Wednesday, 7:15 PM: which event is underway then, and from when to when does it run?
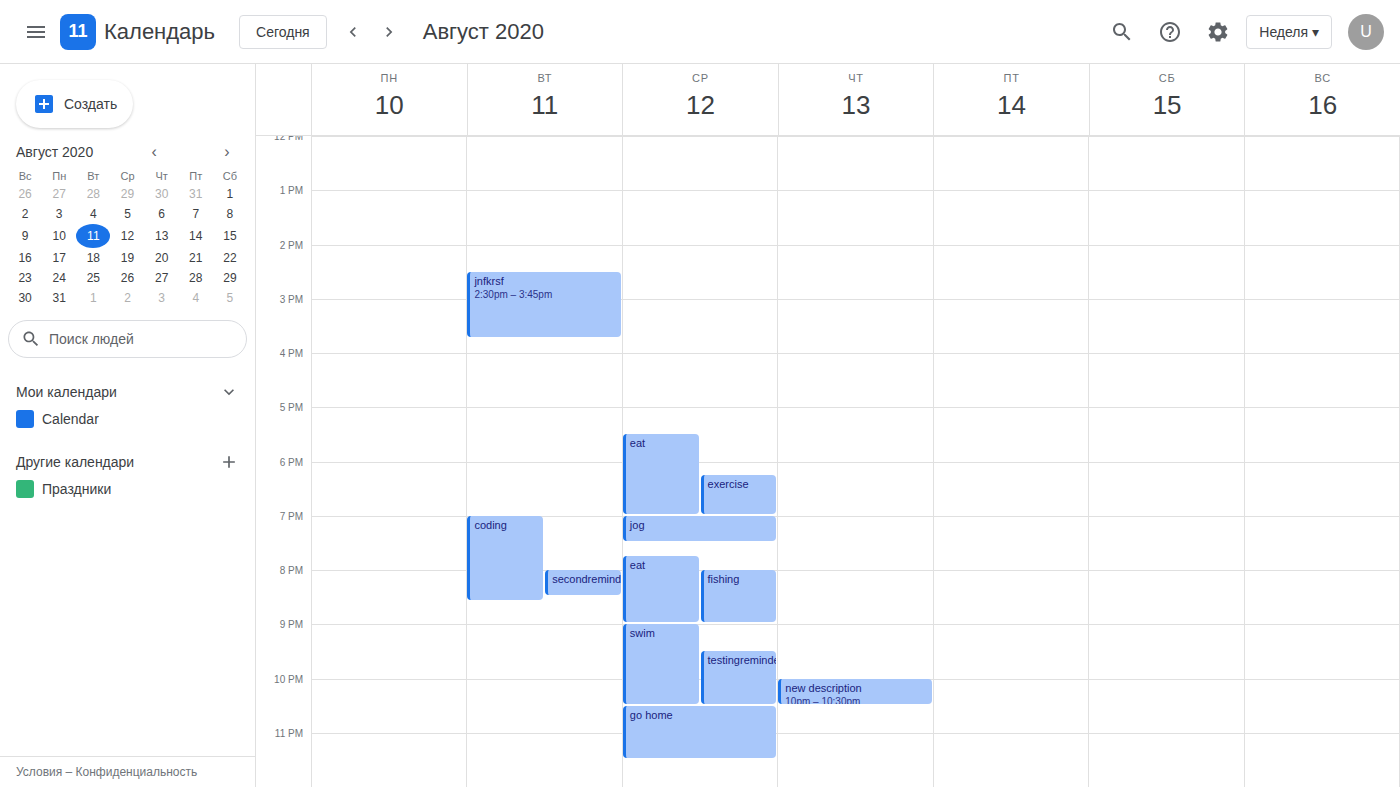
"jog", 7:00 PM to 7:30 PM